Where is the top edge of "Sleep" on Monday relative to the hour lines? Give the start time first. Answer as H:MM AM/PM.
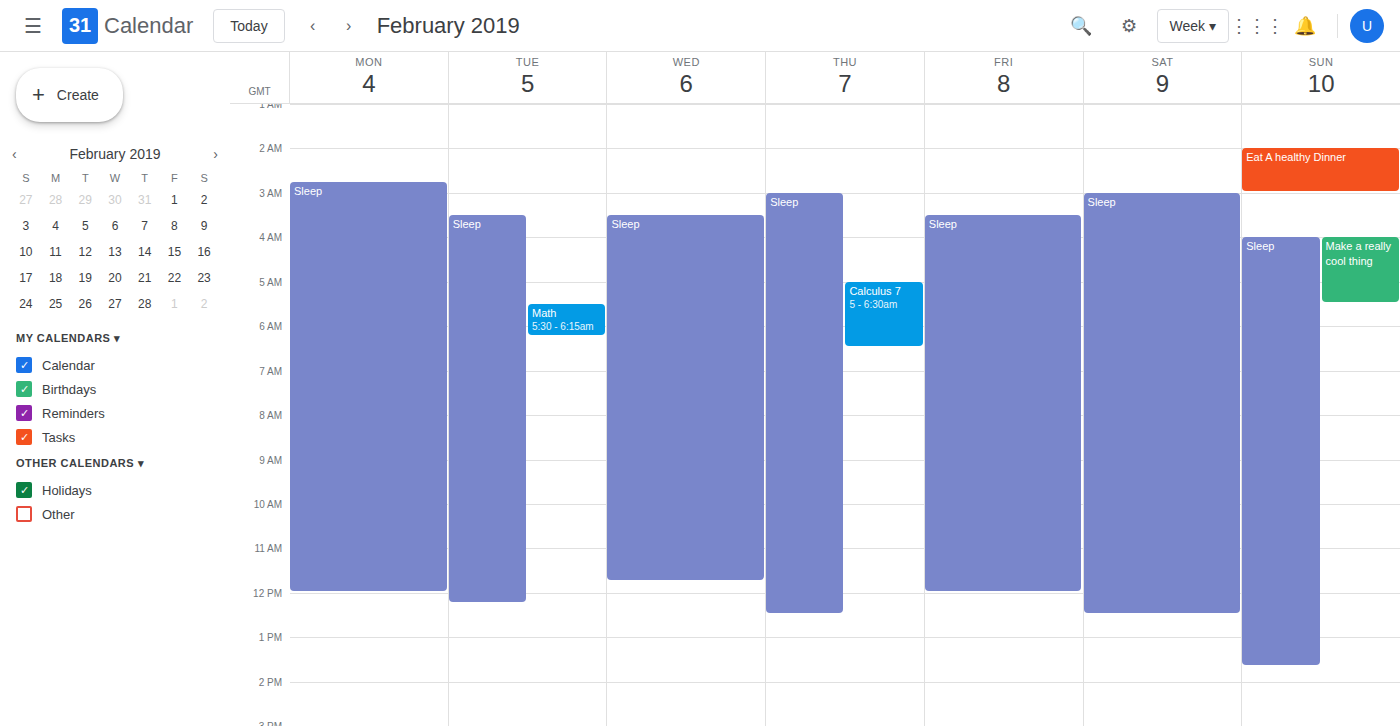
2:45 AM -- neither: three quarters of the way from the 2 AM line to the 3 AM line.